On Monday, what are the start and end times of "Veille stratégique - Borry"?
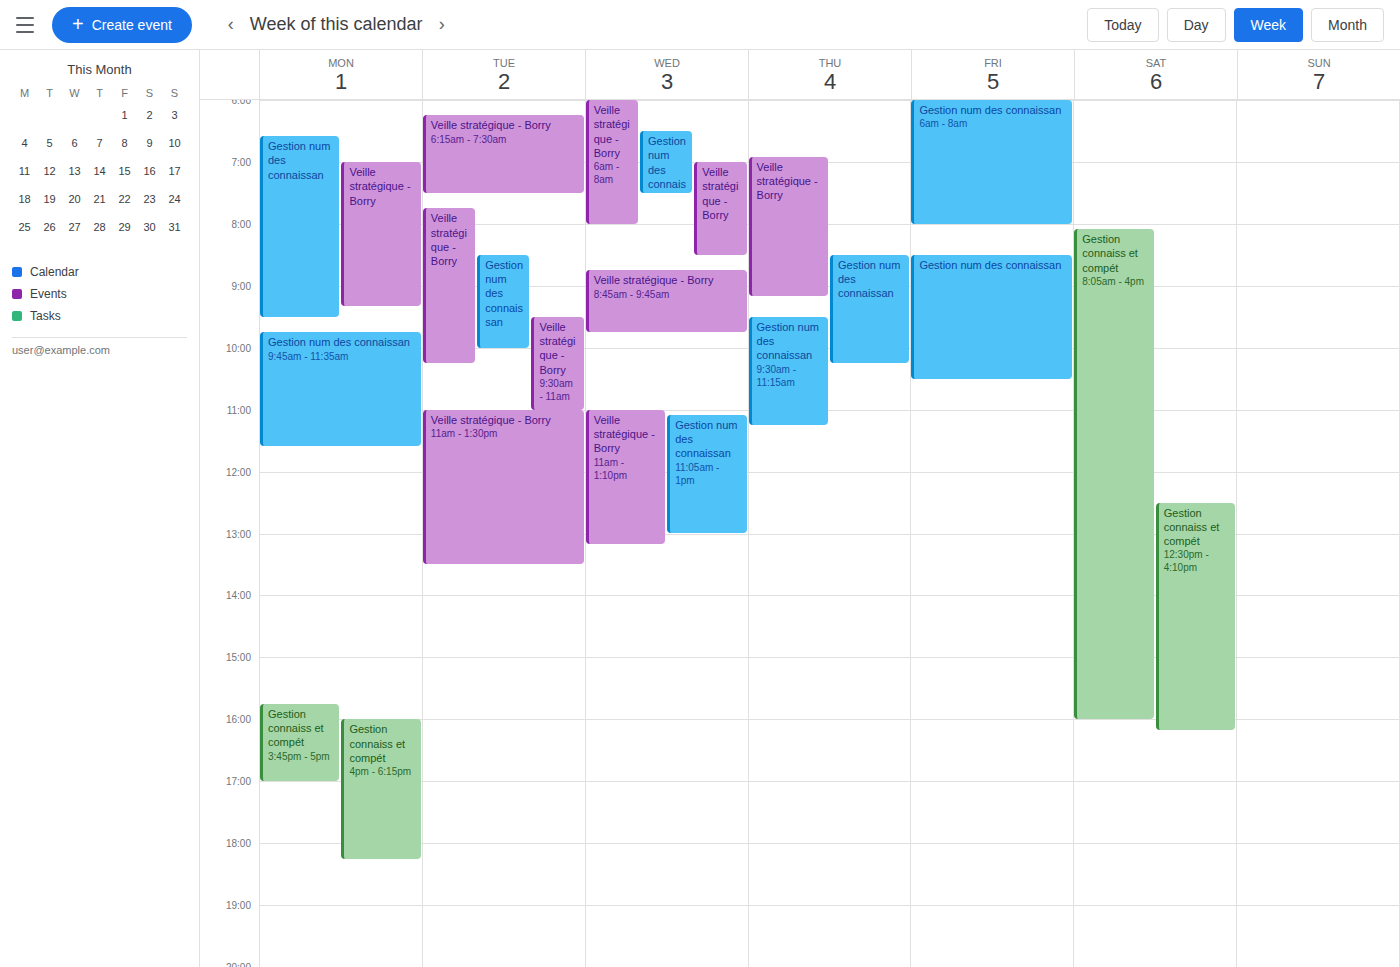
7:00 AM to 9:20 AM